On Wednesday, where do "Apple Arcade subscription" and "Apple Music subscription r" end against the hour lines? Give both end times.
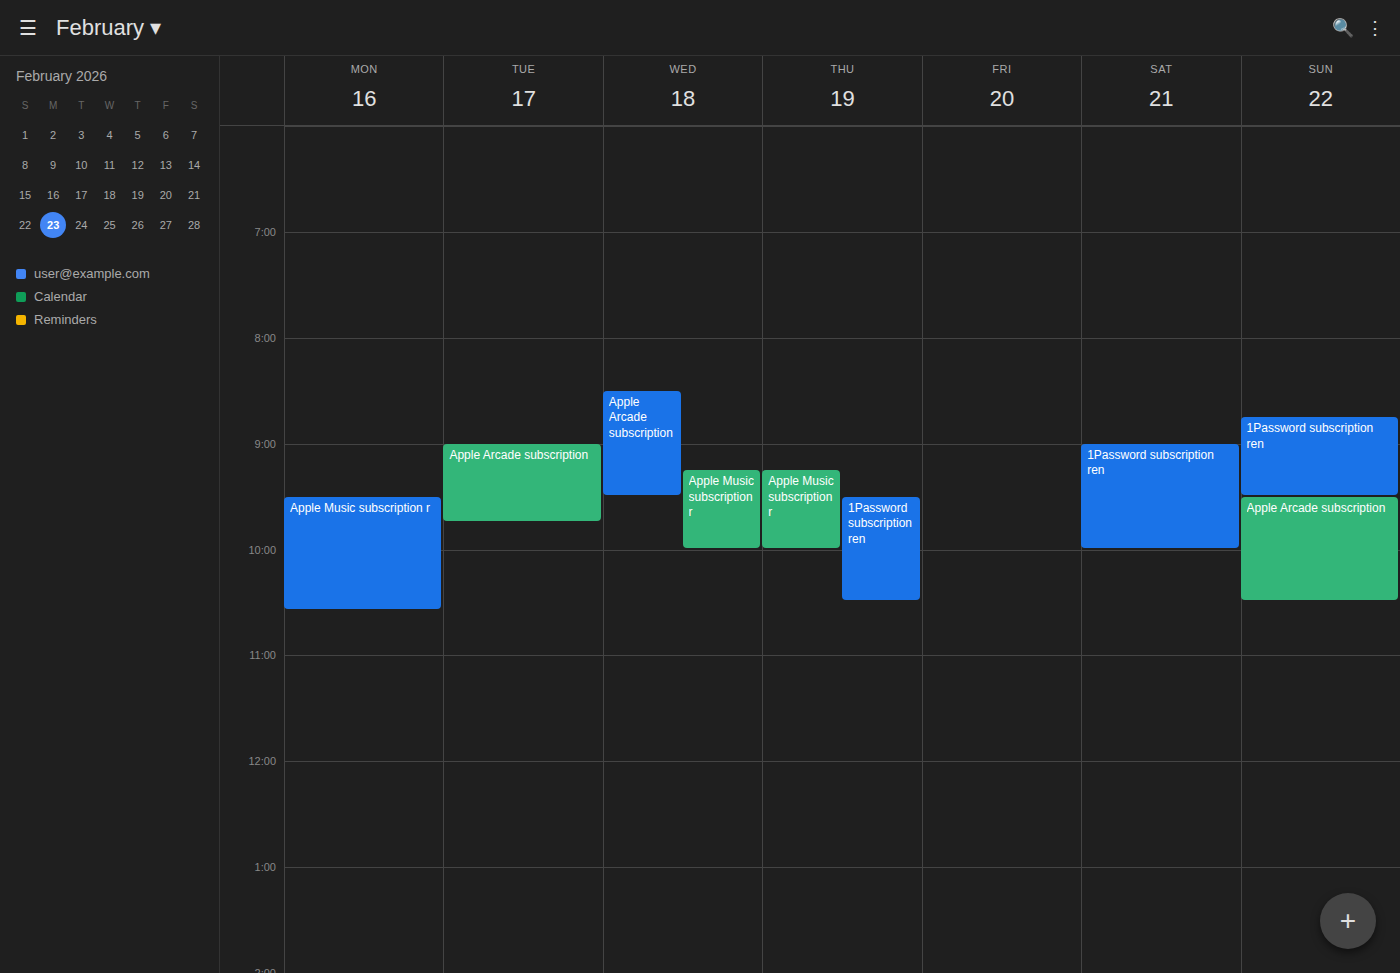
"Apple Arcade subscription": 9:30 AM, halfway between the 9 AM and 10 AM lines. "Apple Music subscription r": 10:00 AM, exactly on the 10 AM line.